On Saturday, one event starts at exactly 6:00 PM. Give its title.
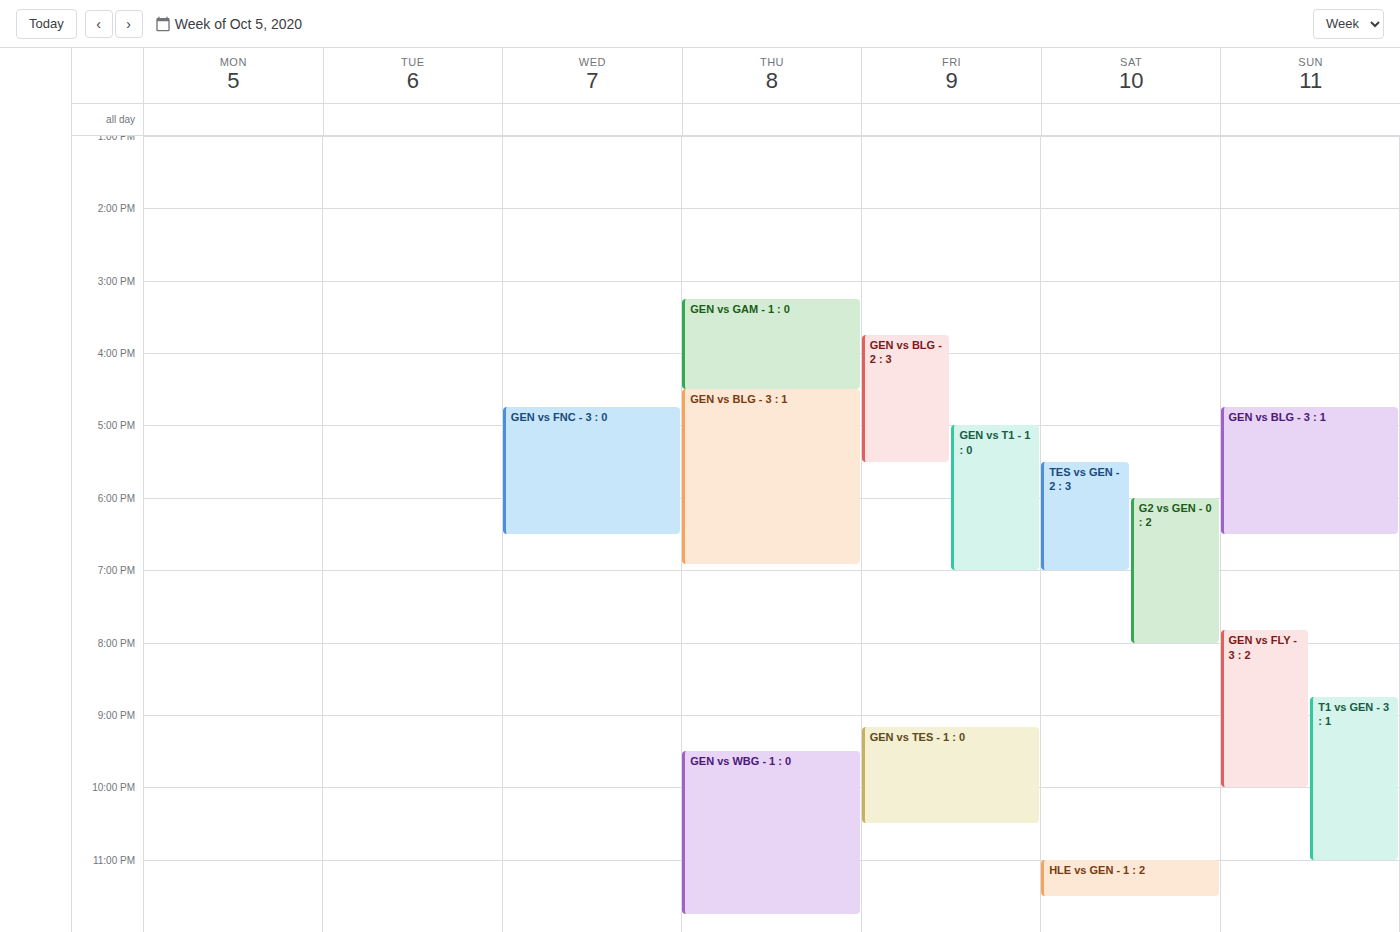
"G2 vs GEN - 0 : 2"